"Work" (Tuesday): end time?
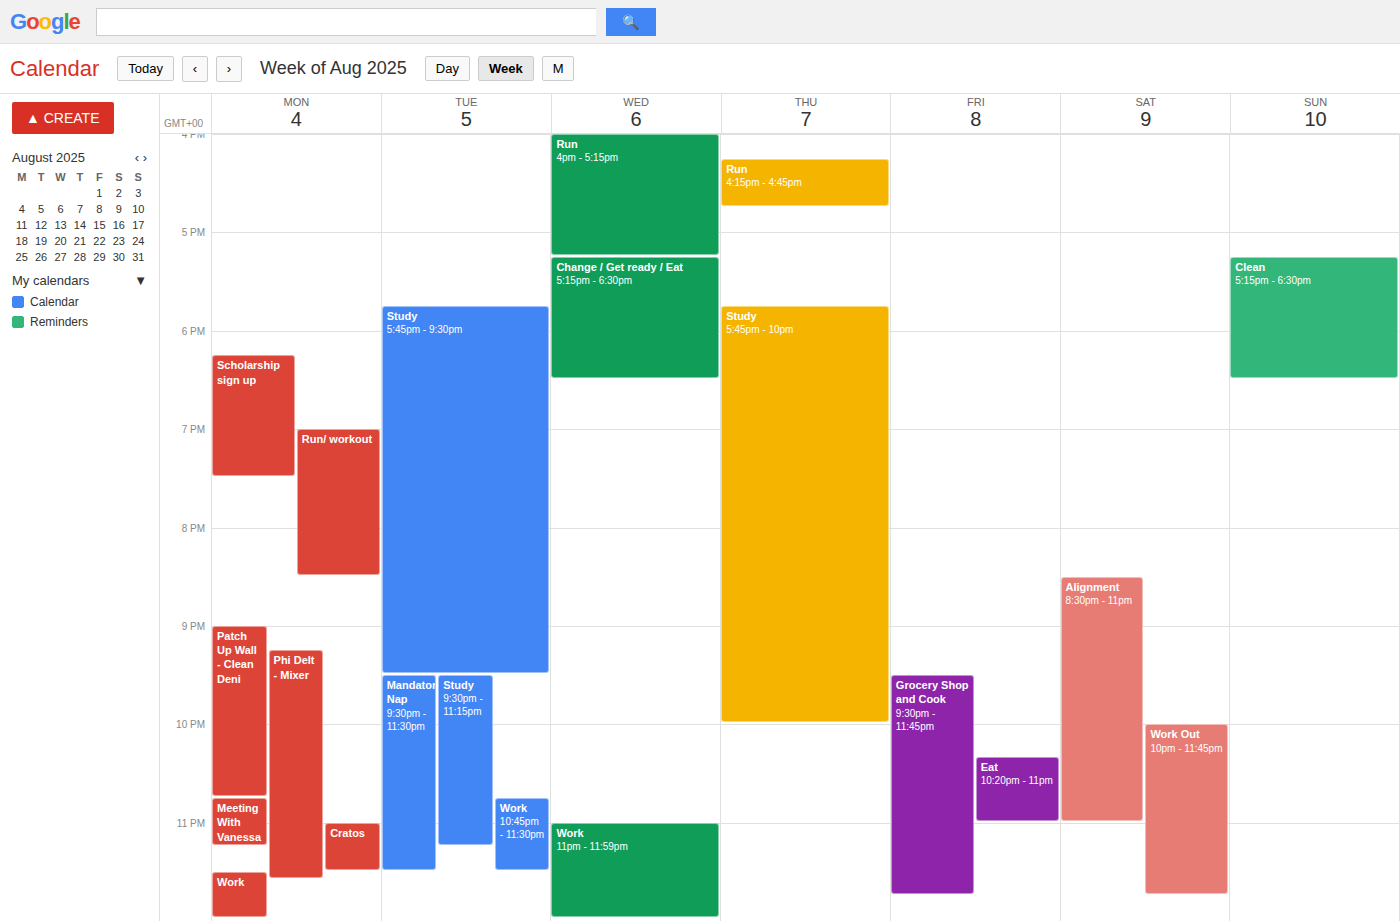
11:30 PM